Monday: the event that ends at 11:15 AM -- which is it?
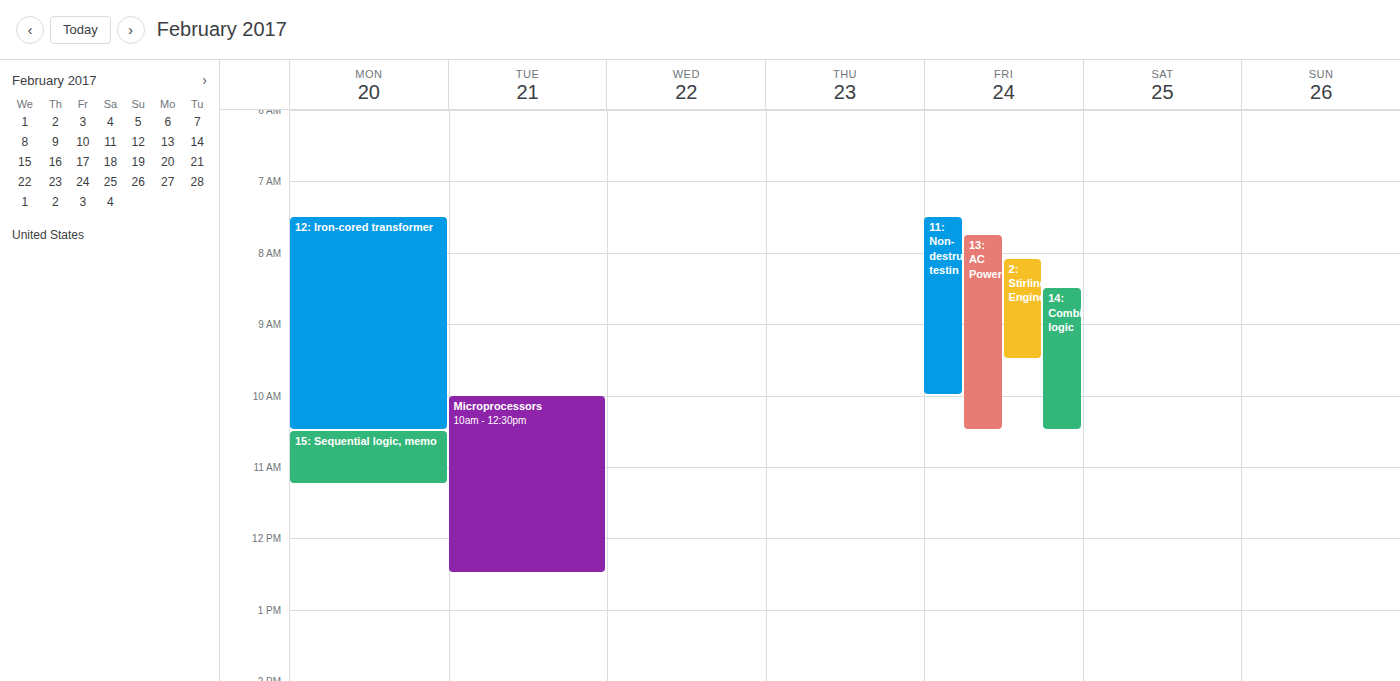
"15: Sequential logic, memo"